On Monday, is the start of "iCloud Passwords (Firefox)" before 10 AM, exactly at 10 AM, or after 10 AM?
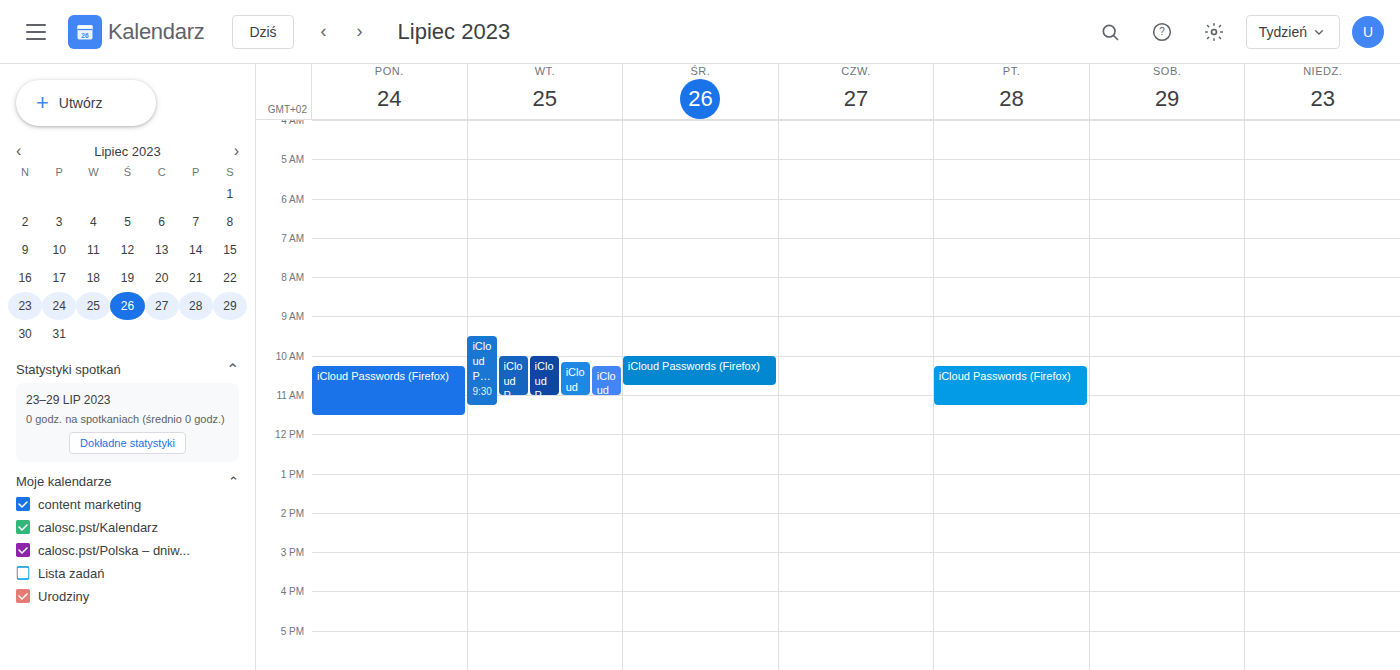
10:15 AM -- after 10 AM, 15 minutes below the 10 AM line.